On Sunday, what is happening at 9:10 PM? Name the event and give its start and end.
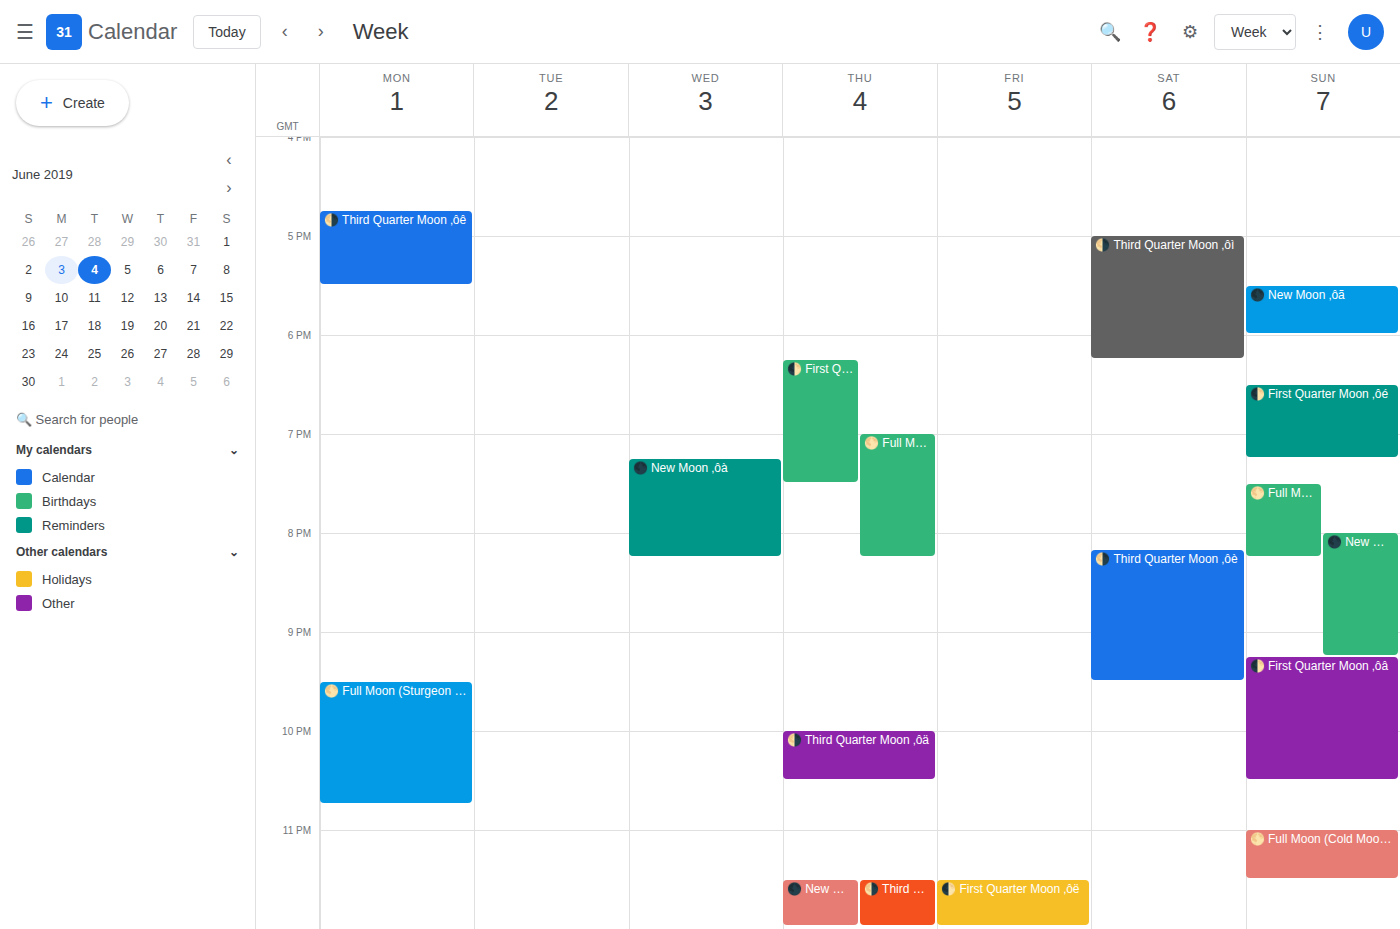
"🌑 New Moon ‚ôí", 8:00 PM to 9:15 PM